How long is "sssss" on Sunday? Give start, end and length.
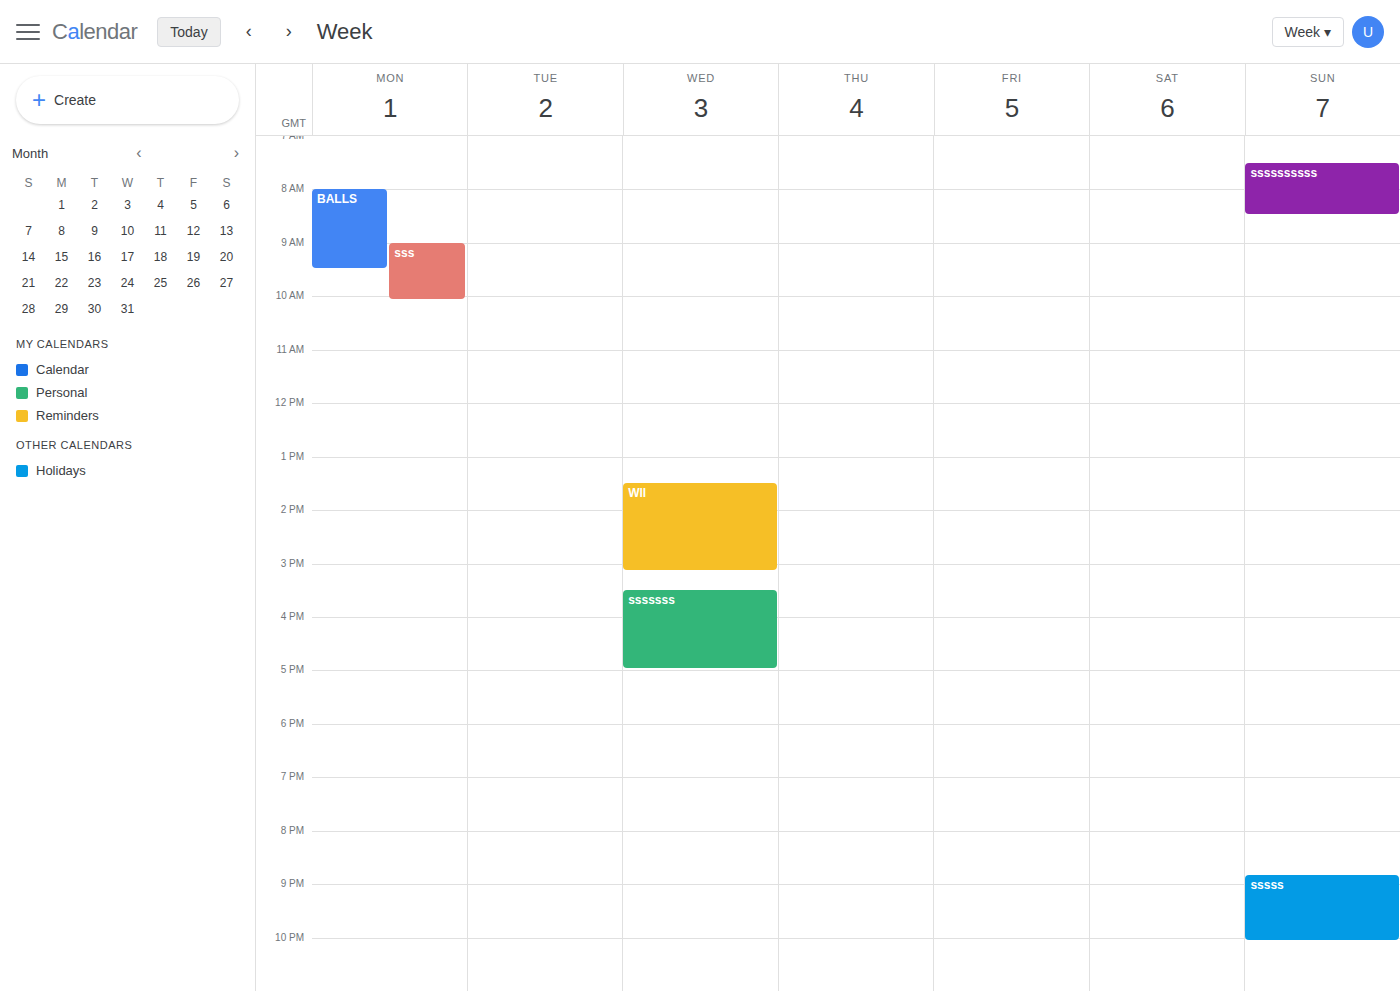
8:50 PM to 10:05 PM, 1 hour 15 minutes